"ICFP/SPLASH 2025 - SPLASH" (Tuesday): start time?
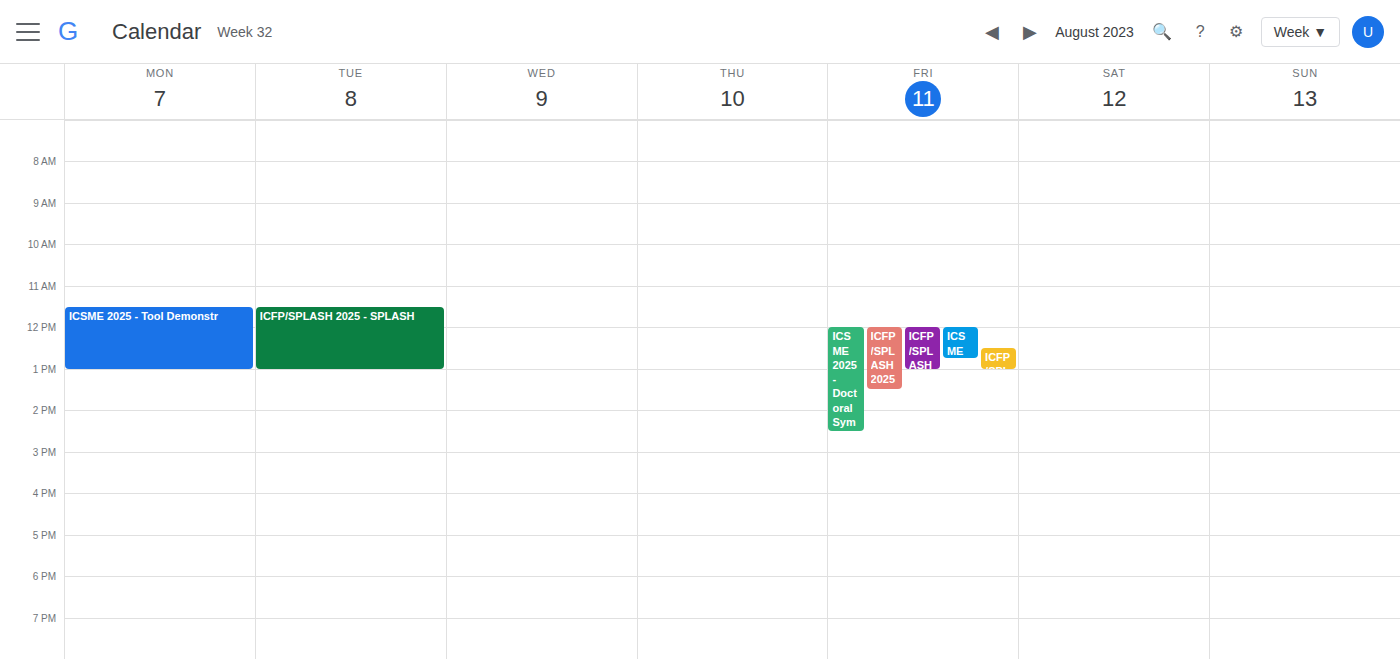
11:30